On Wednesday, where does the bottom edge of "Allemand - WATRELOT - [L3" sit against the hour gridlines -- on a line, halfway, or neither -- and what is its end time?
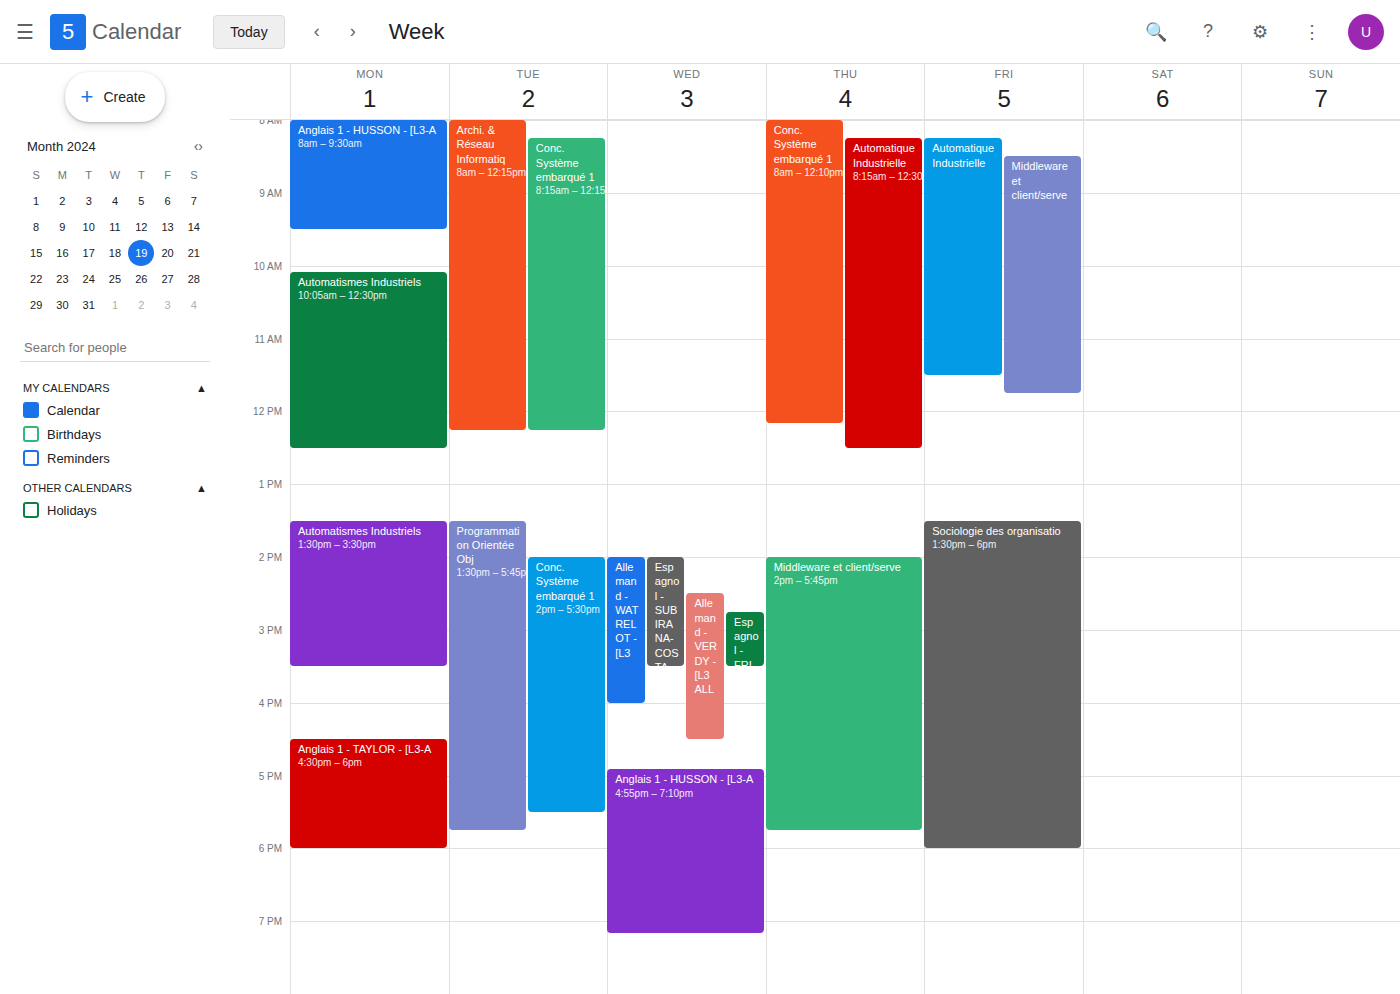
4:00 PM -- exactly on the 4 PM line.